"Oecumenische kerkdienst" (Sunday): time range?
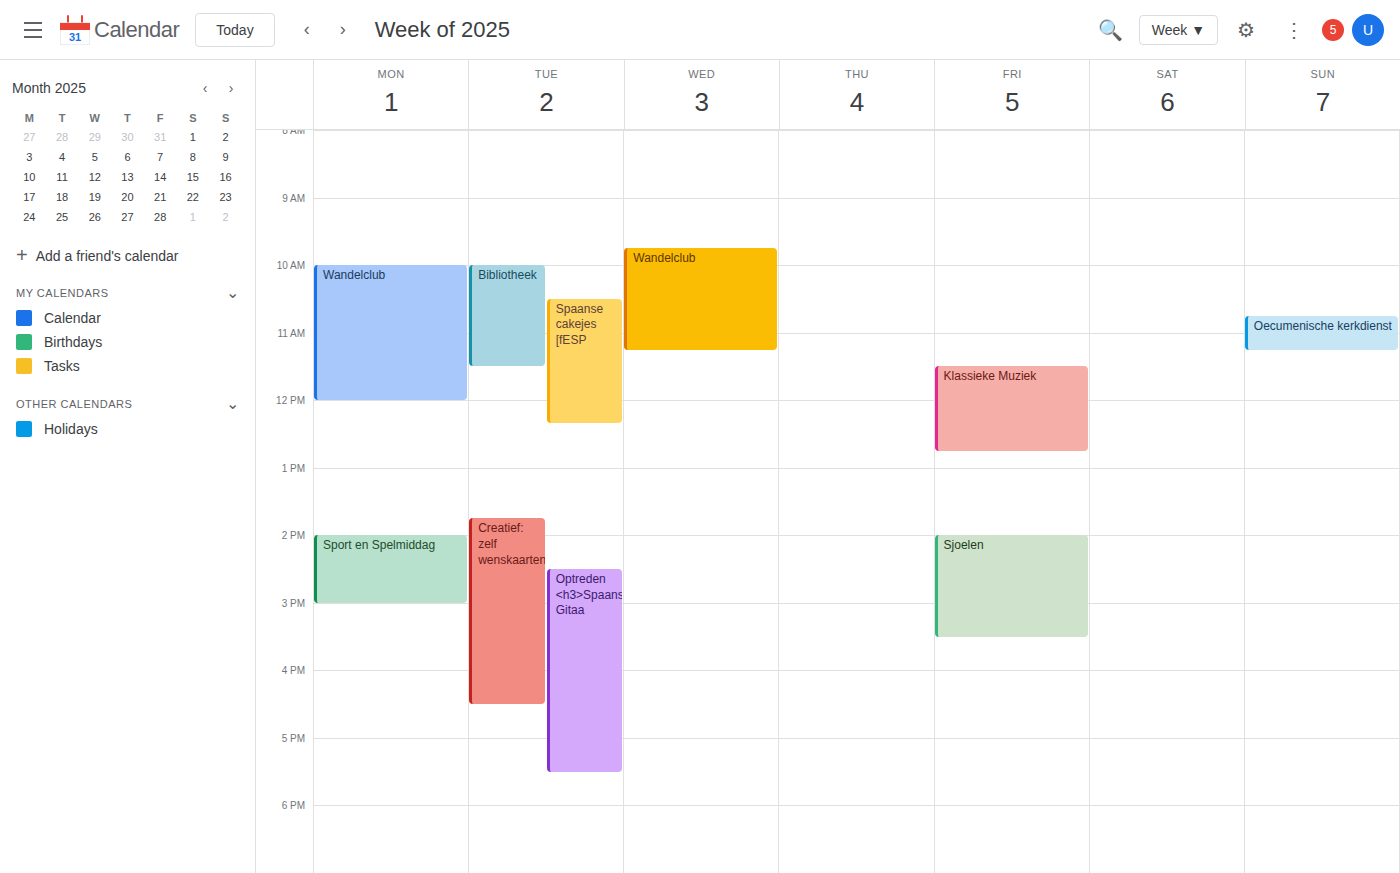
10:45 AM to 11:15 AM